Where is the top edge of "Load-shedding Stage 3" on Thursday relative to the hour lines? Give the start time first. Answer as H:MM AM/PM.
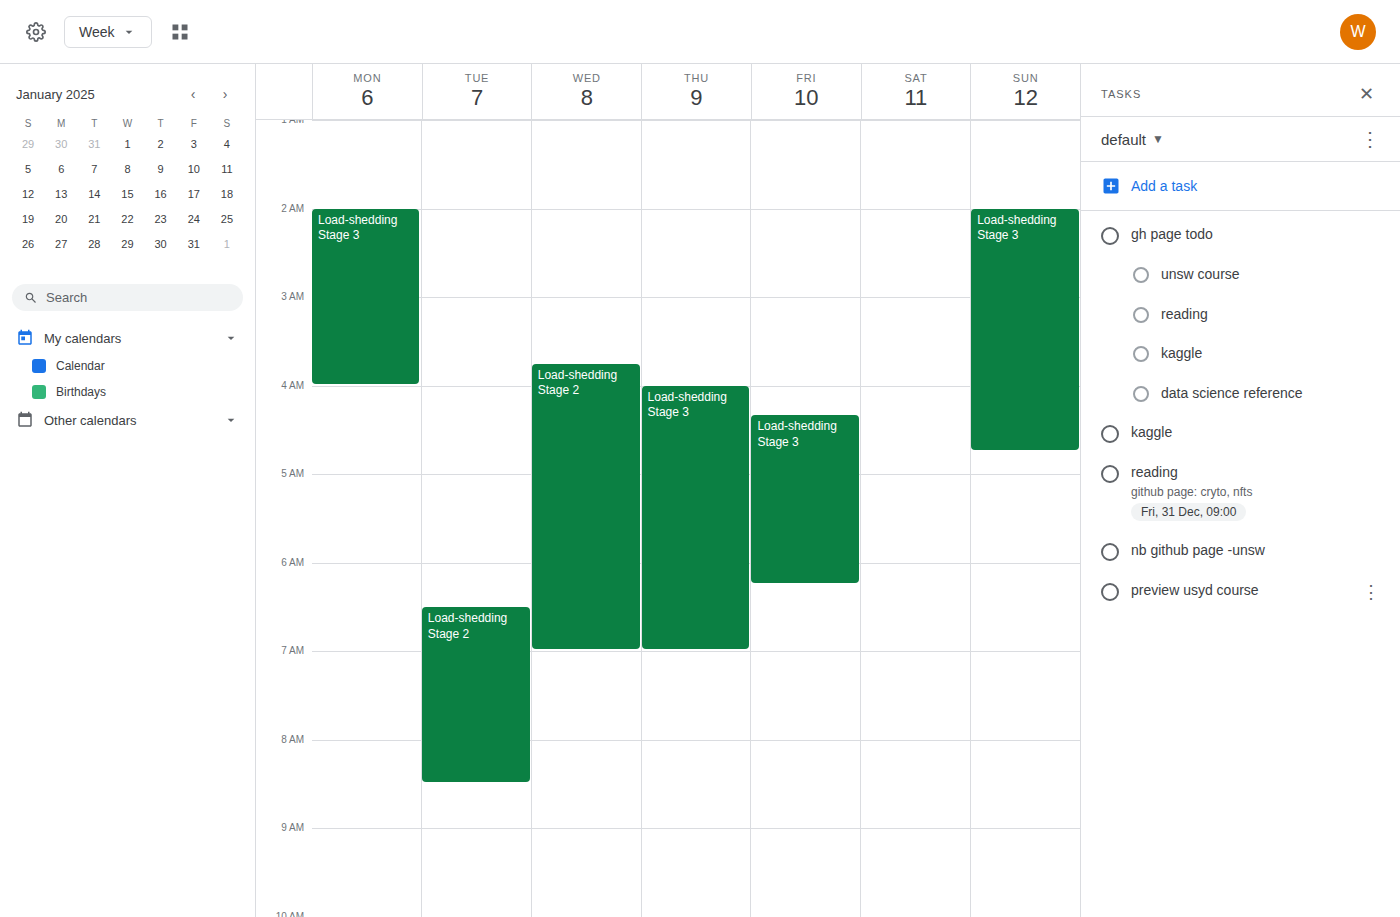
4:00 AM -- exactly on the 4 AM line.